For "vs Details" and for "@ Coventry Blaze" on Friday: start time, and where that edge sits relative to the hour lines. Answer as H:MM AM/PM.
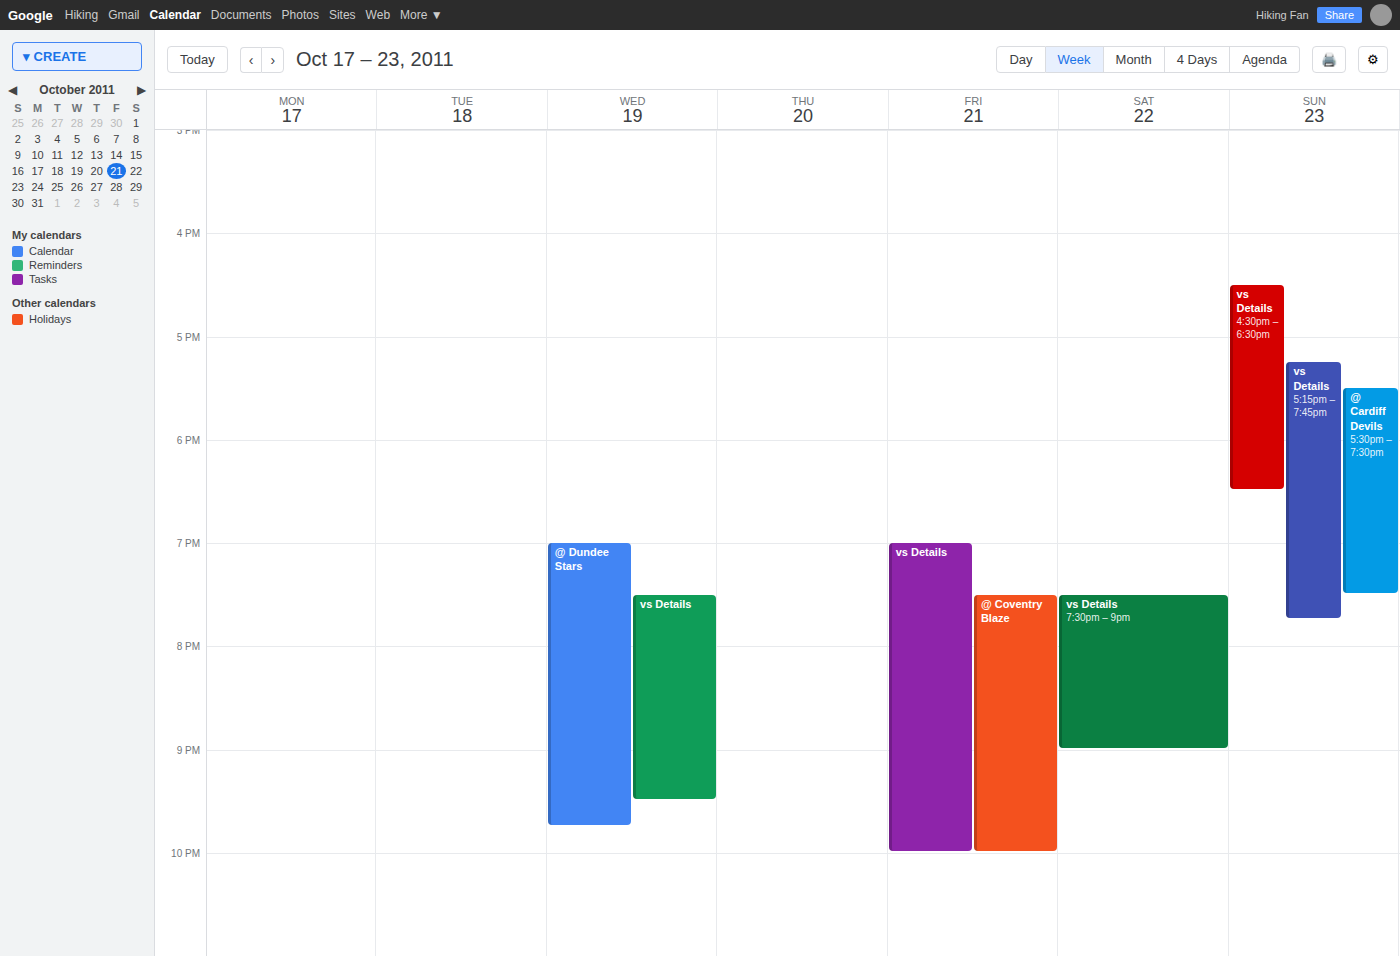
"vs Details": 7:00 PM, exactly on the 7 PM line. "@ Coventry Blaze": 7:30 PM, halfway between the 7 PM and 8 PM lines.